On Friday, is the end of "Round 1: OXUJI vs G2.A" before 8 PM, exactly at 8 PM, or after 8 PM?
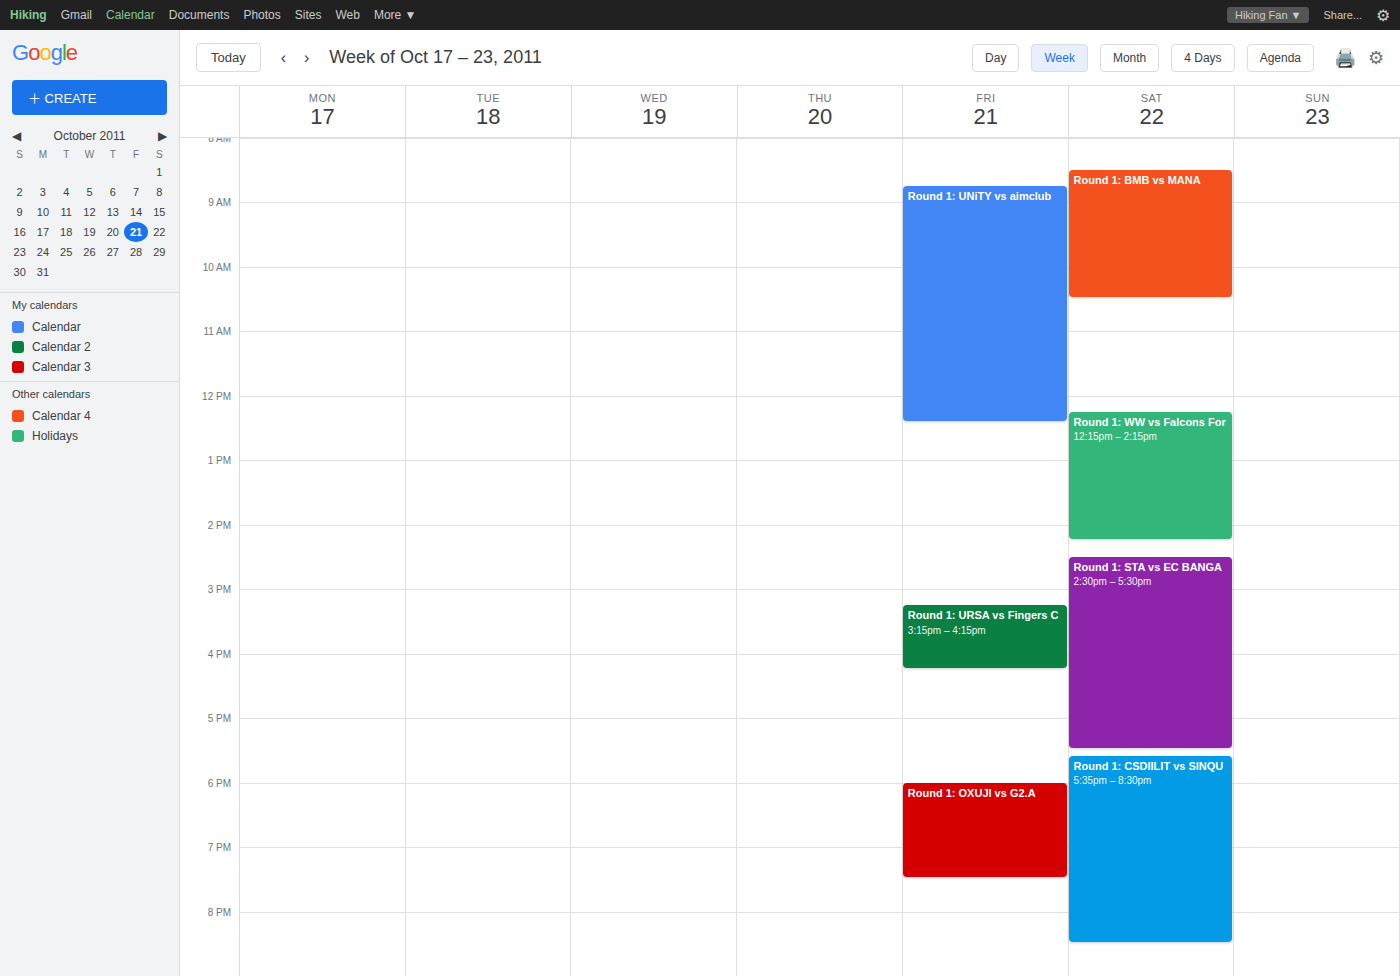
7:30 PM -- before 8 PM, 30 minutes above the 8 PM line.